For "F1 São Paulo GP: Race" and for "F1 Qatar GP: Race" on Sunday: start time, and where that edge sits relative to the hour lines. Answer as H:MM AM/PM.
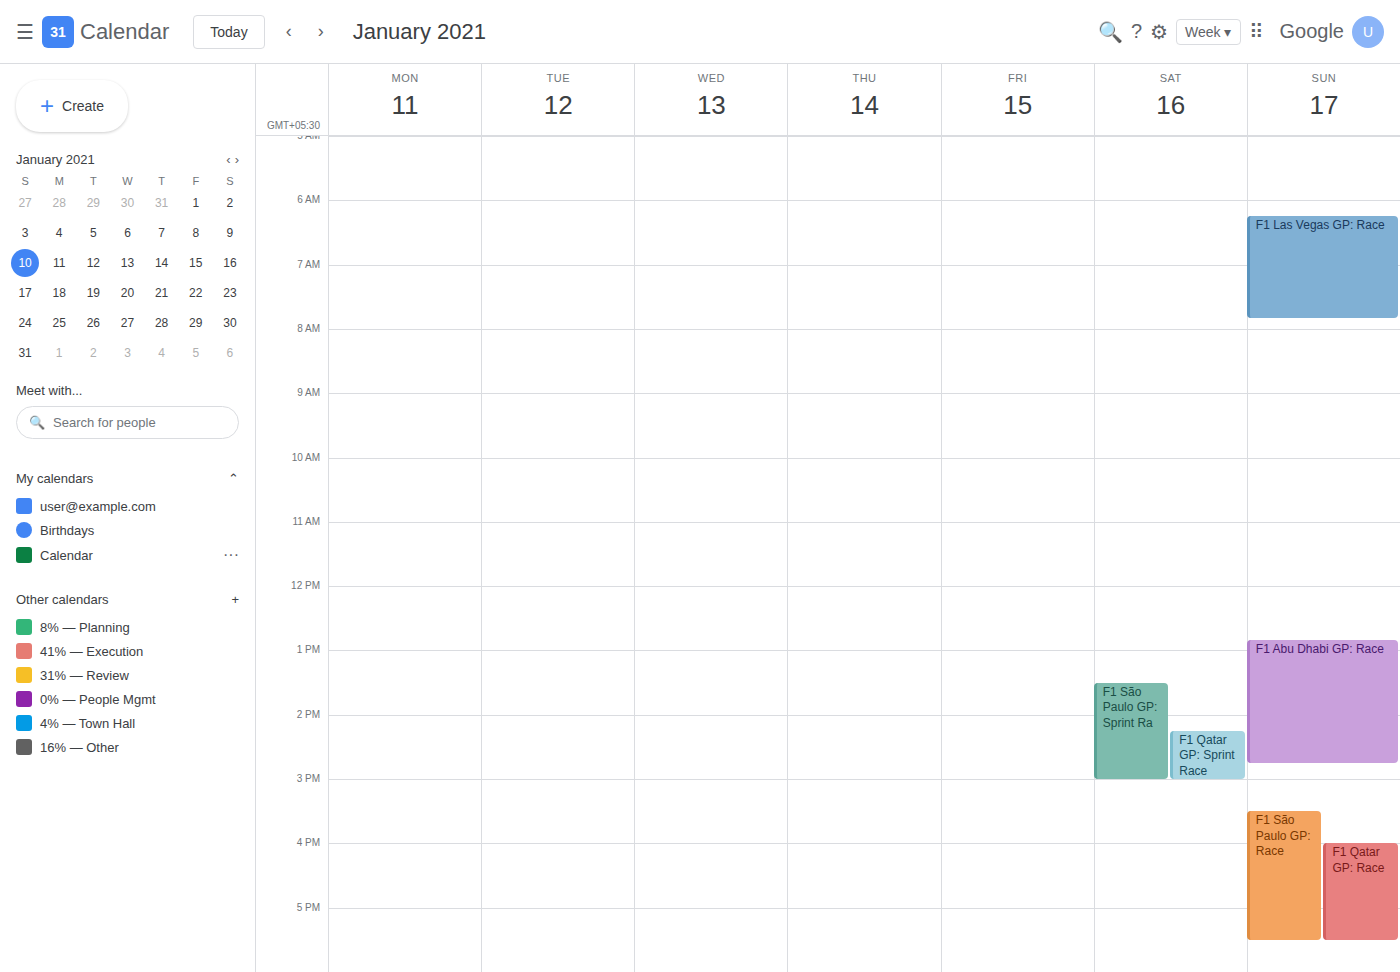
"F1 São Paulo GP: Race": 3:30 PM, halfway between the 3 PM and 4 PM lines. "F1 Qatar GP: Race": 4:00 PM, exactly on the 4 PM line.